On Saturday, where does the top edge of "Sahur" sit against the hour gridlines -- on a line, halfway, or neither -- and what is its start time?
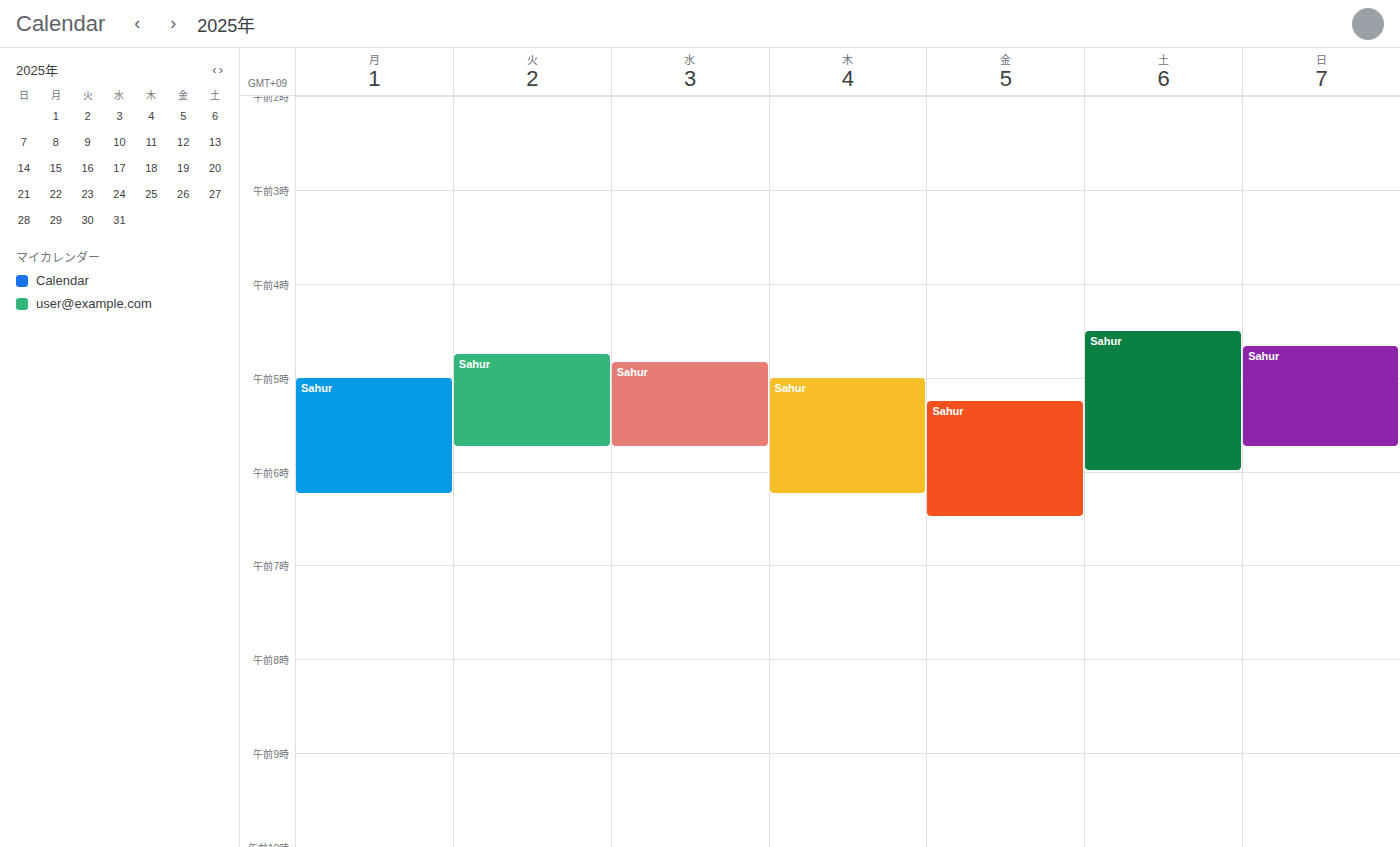
4:30 AM -- halfway between the 4 AM and 5 AM lines.